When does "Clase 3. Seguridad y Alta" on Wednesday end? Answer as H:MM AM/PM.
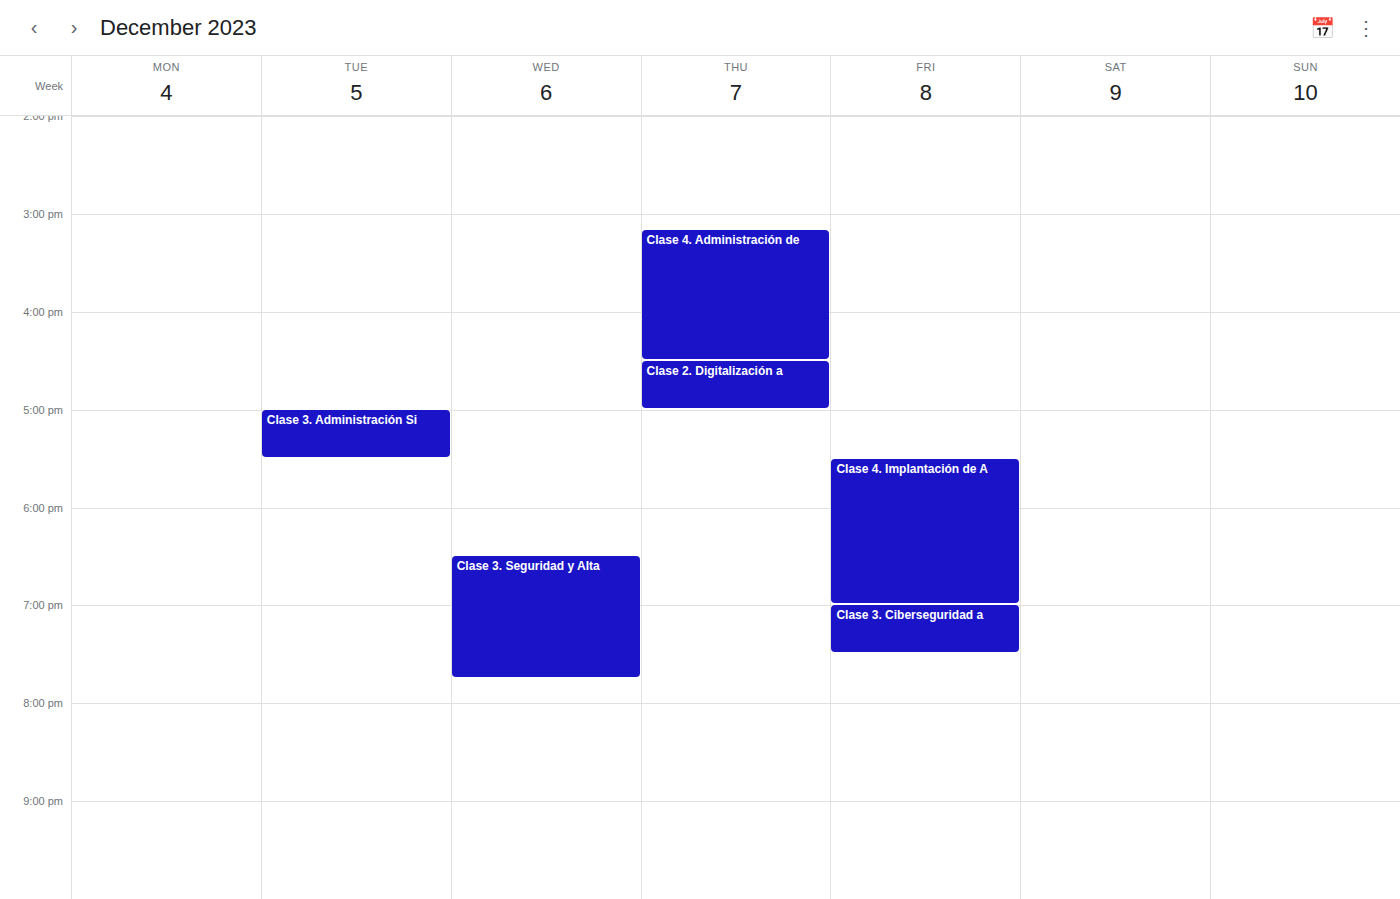
7:45 PM